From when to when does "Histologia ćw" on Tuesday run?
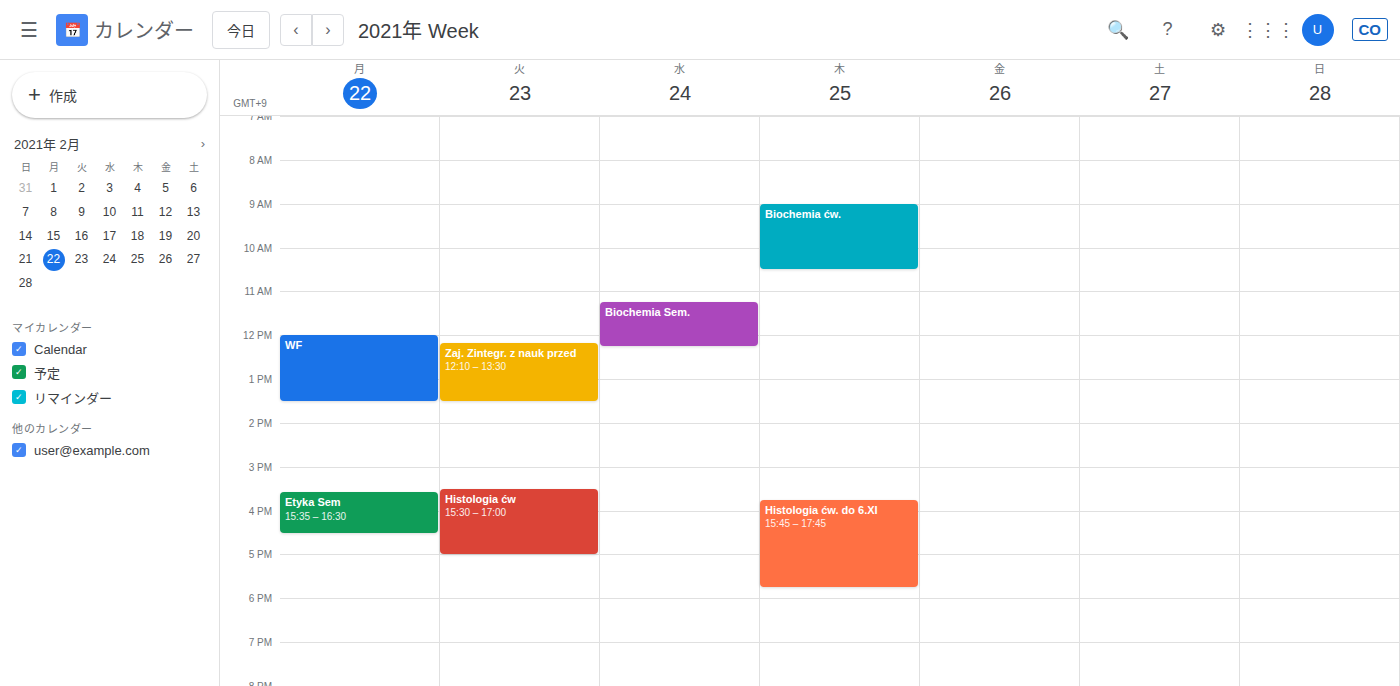
3:30 PM to 5:00 PM